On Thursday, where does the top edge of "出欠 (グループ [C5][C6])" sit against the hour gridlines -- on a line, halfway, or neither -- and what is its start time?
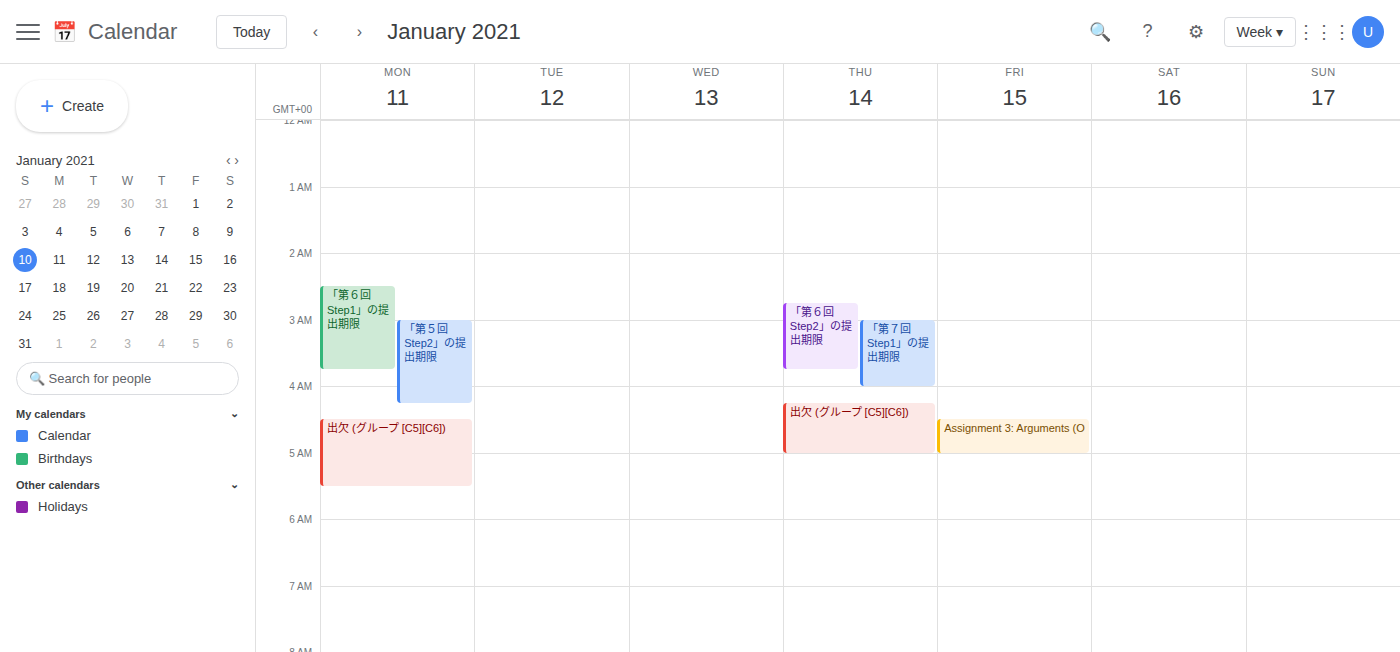
4:15 AM -- neither: a quarter of the way from the 4 AM line to the 5 AM line.